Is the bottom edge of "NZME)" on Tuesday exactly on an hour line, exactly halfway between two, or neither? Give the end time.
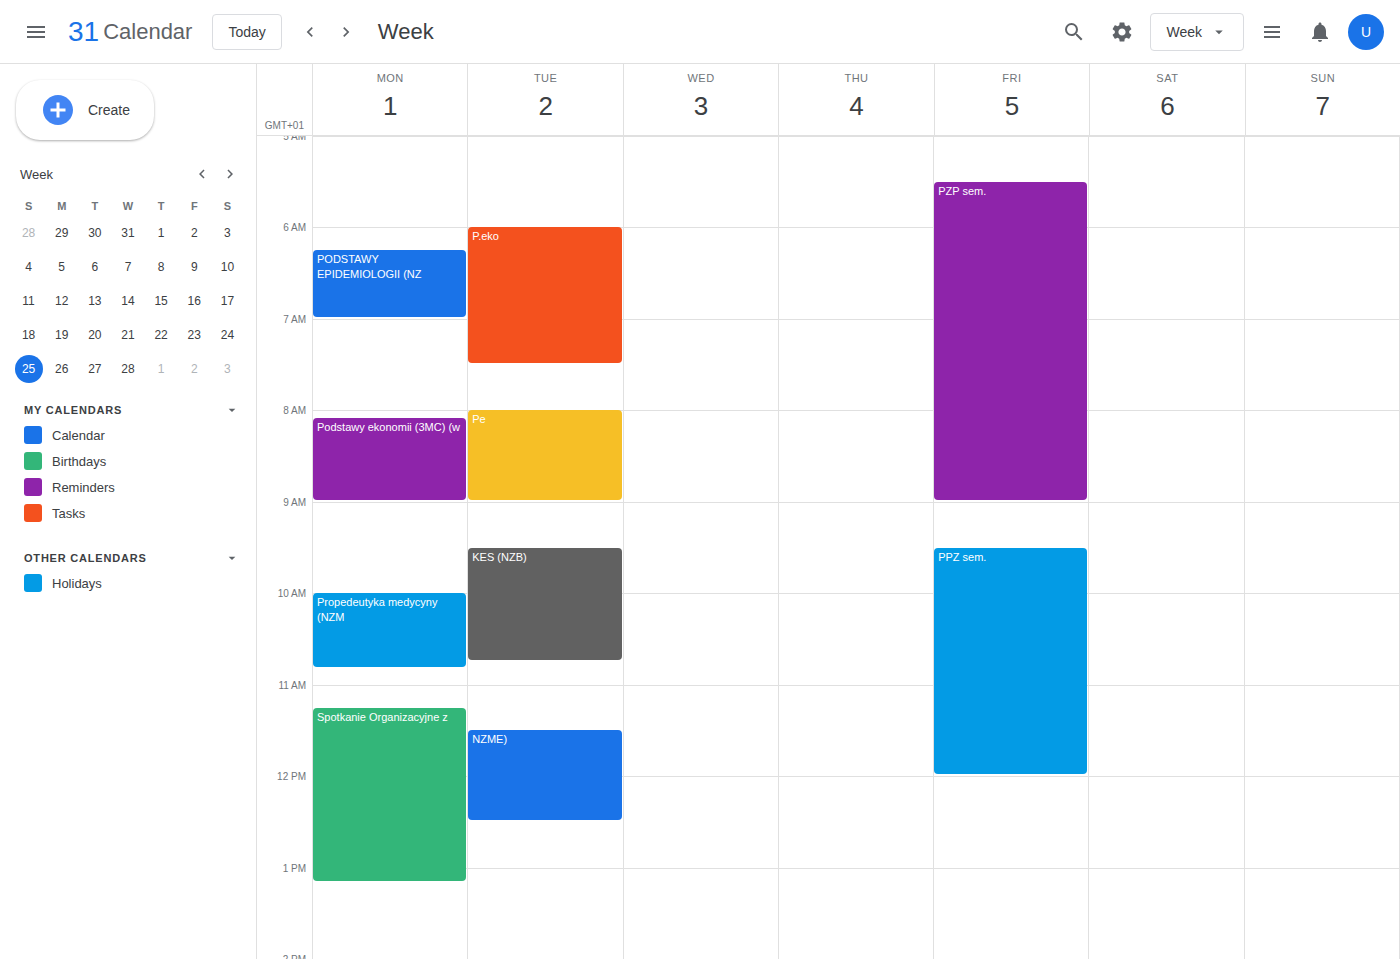
12:30 PM -- halfway between the 12 PM and 1 PM lines.